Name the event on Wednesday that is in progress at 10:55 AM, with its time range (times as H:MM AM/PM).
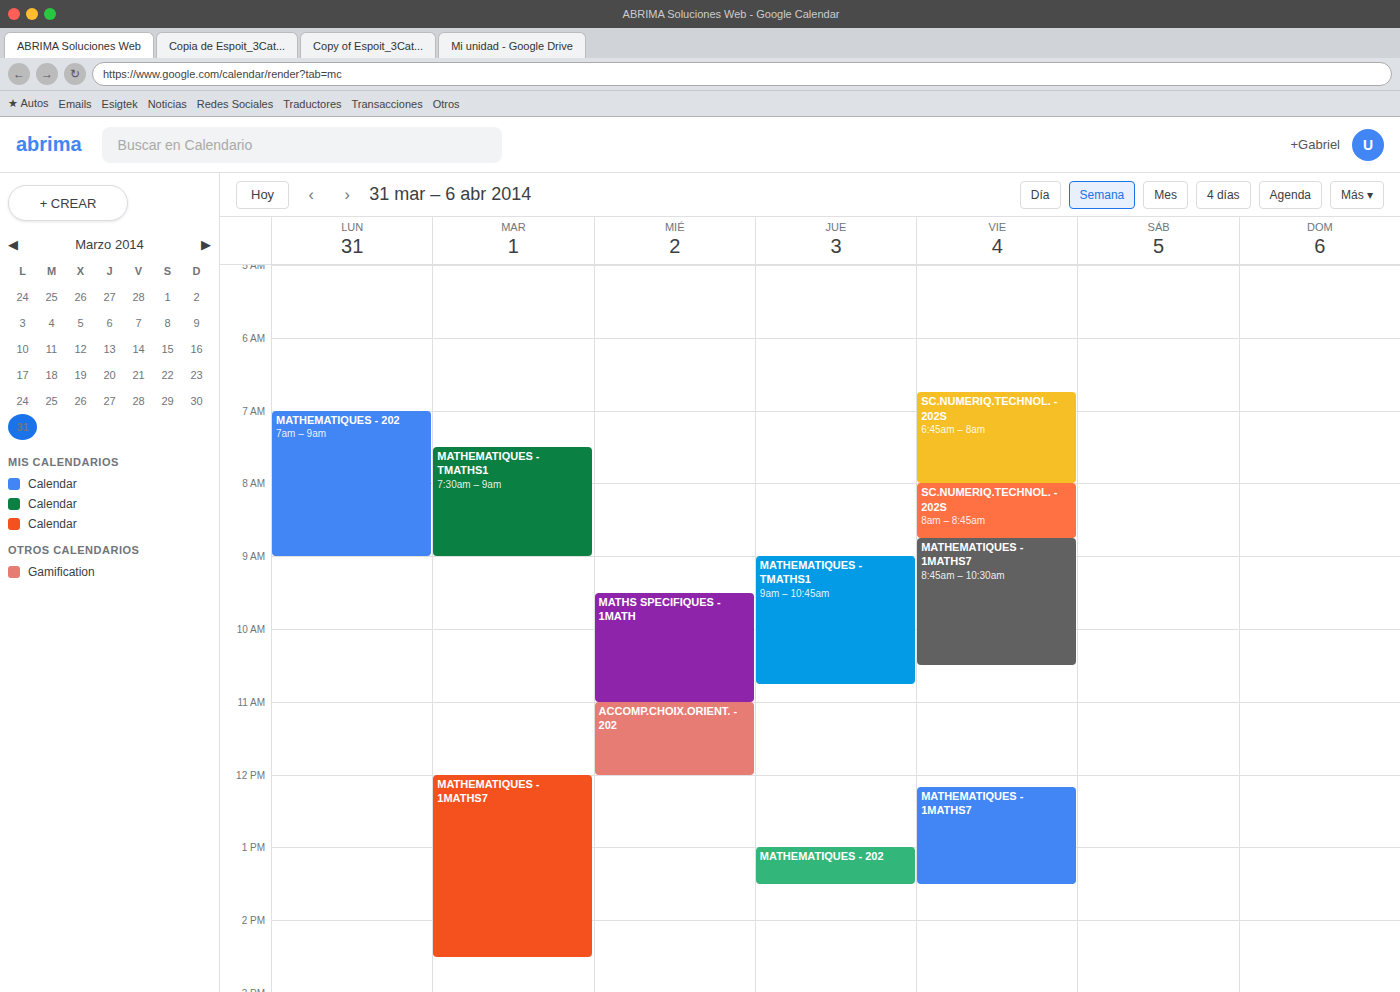
"MATHS SPECIFIQUES - 1MATH", 9:30 AM to 11:00 AM